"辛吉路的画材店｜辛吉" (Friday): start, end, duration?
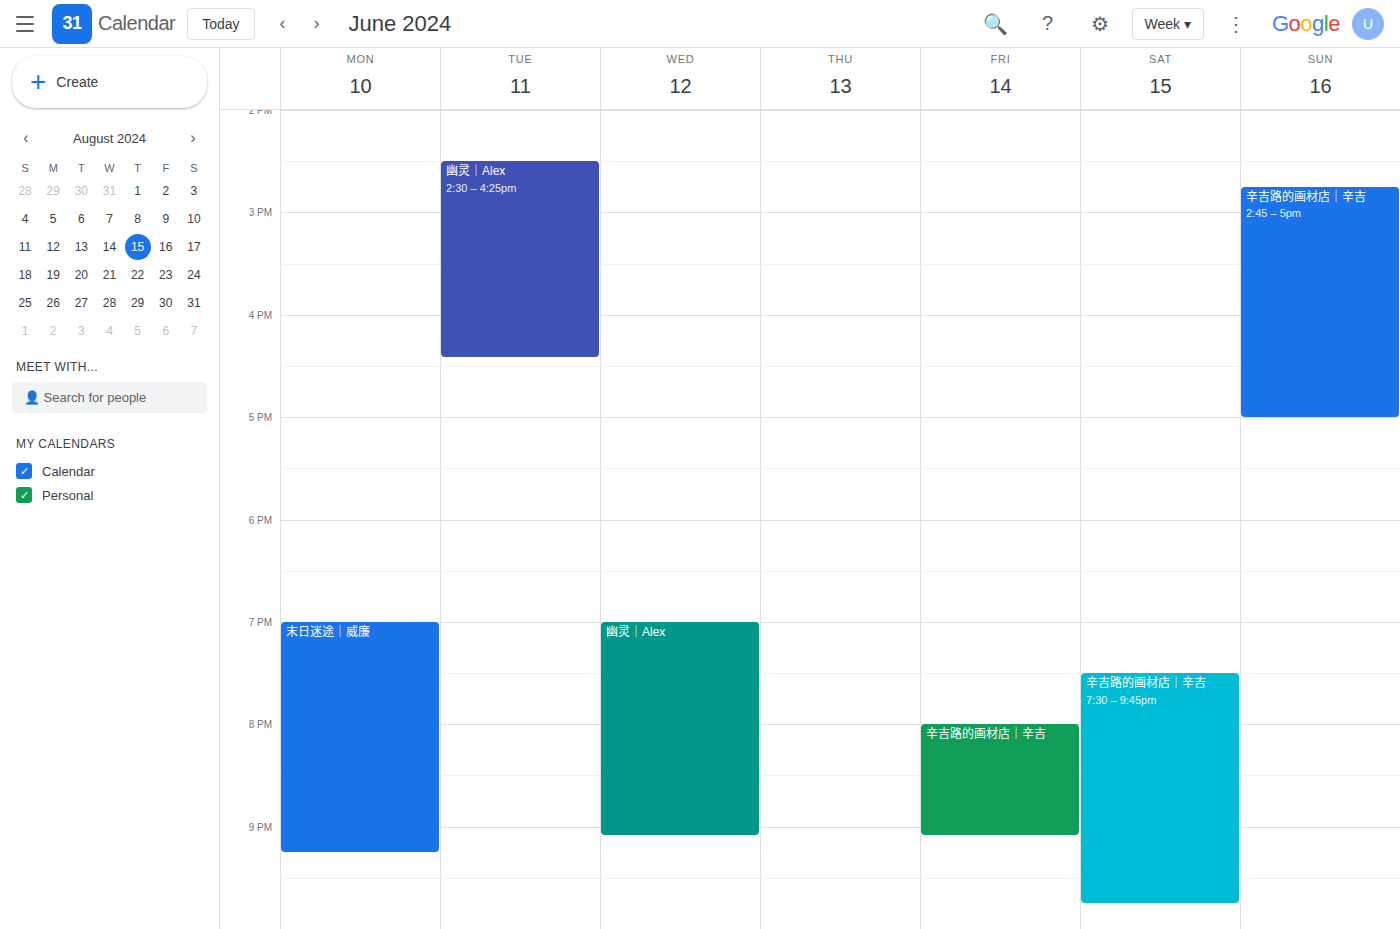
8:00 PM to 9:05 PM, 1 hour 5 minutes